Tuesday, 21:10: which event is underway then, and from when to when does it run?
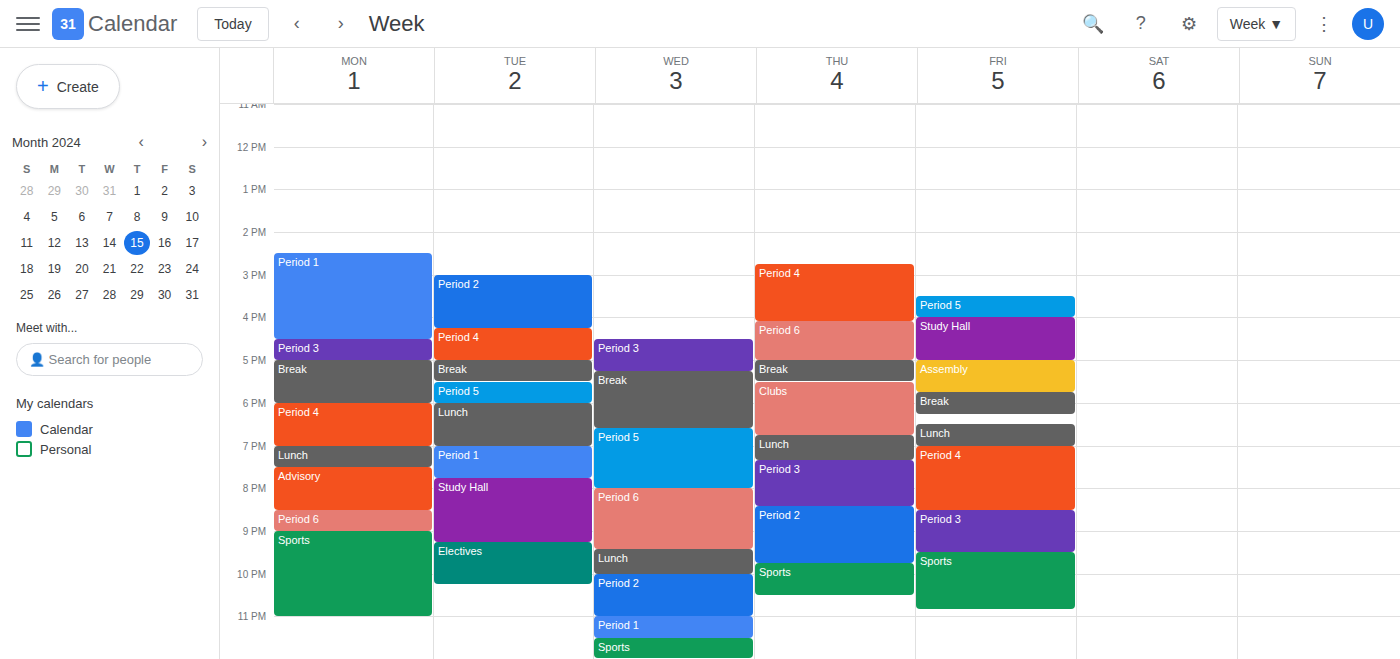
"Study Hall", 19:45 to 21:15